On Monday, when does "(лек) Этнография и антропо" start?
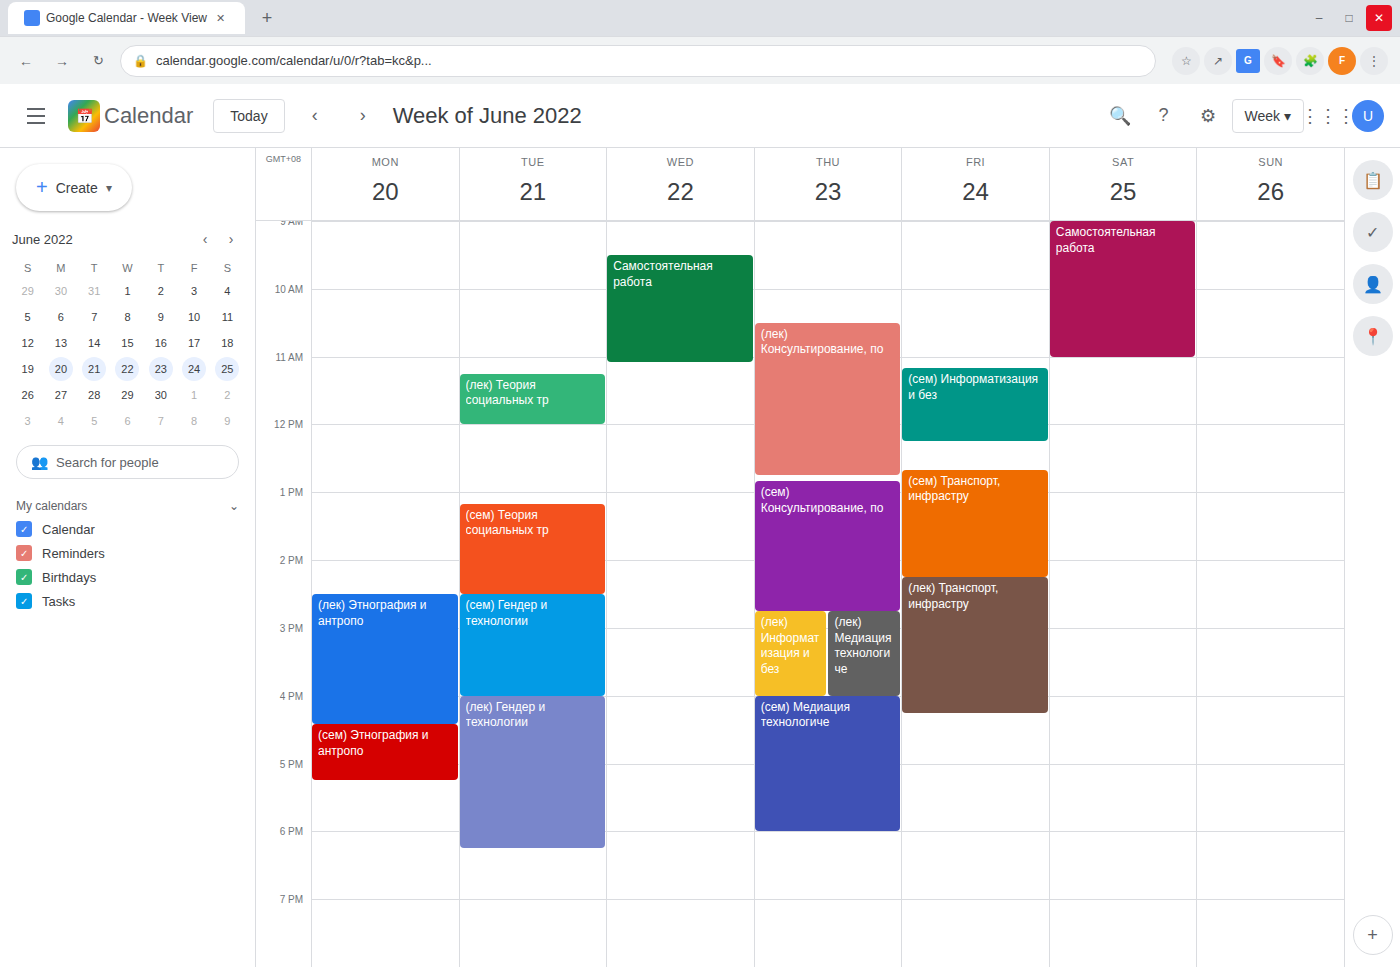
2:30 PM